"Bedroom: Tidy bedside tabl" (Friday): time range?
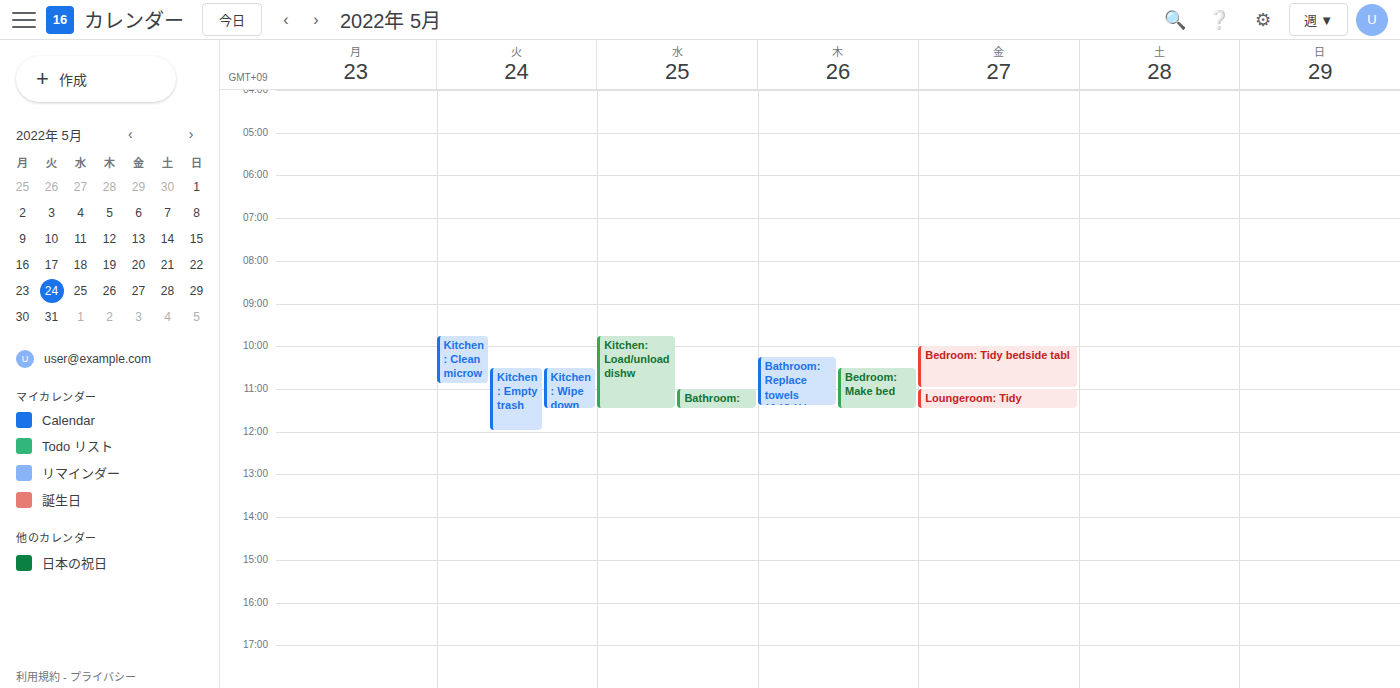
10:00 AM to 11:00 AM